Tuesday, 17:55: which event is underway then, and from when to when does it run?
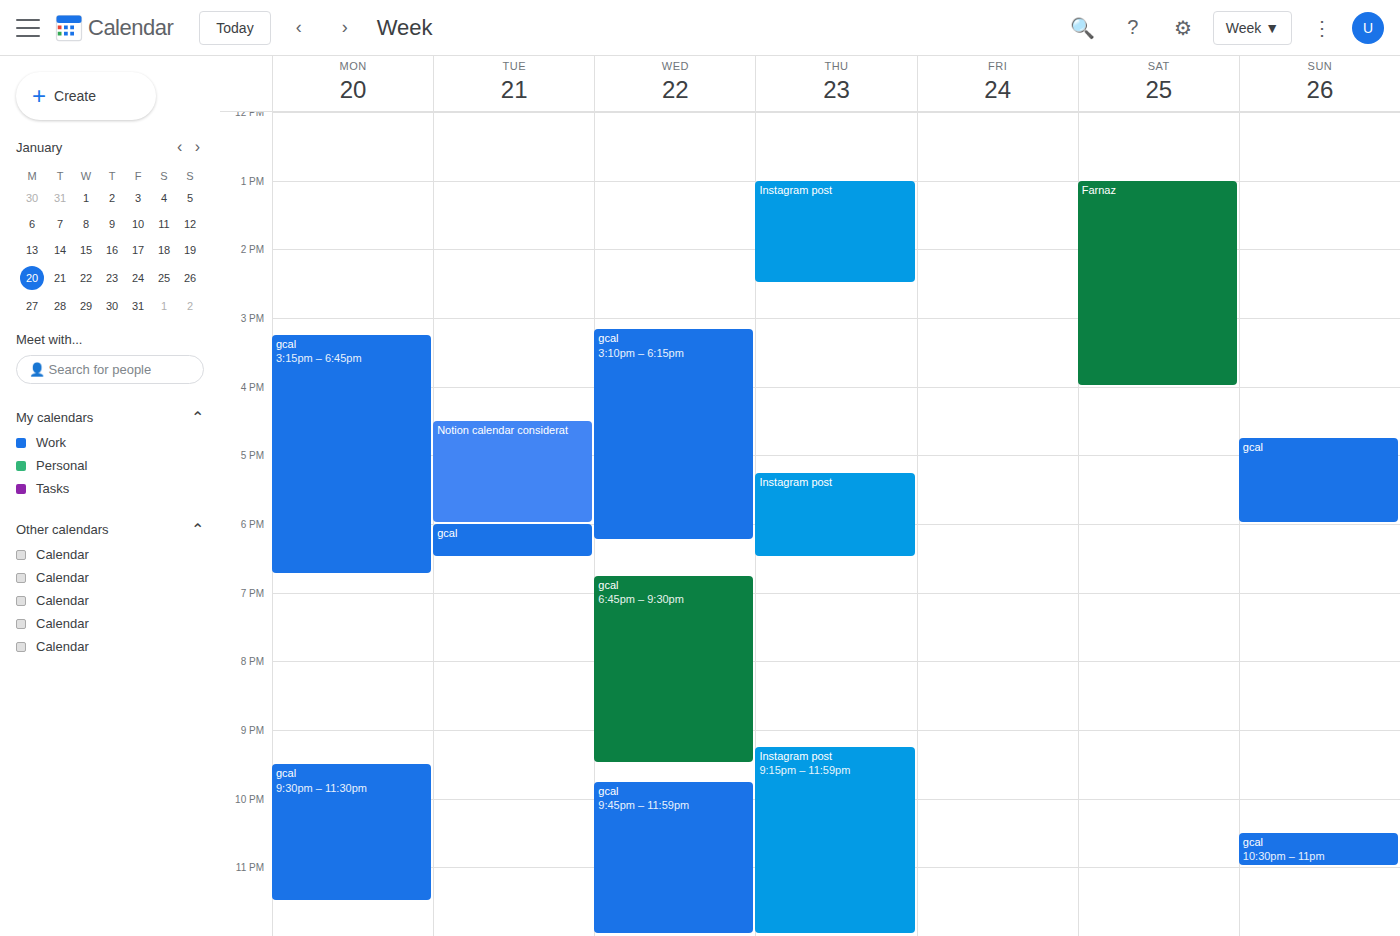
"Notion calendar considerat", 16:30 to 18:00